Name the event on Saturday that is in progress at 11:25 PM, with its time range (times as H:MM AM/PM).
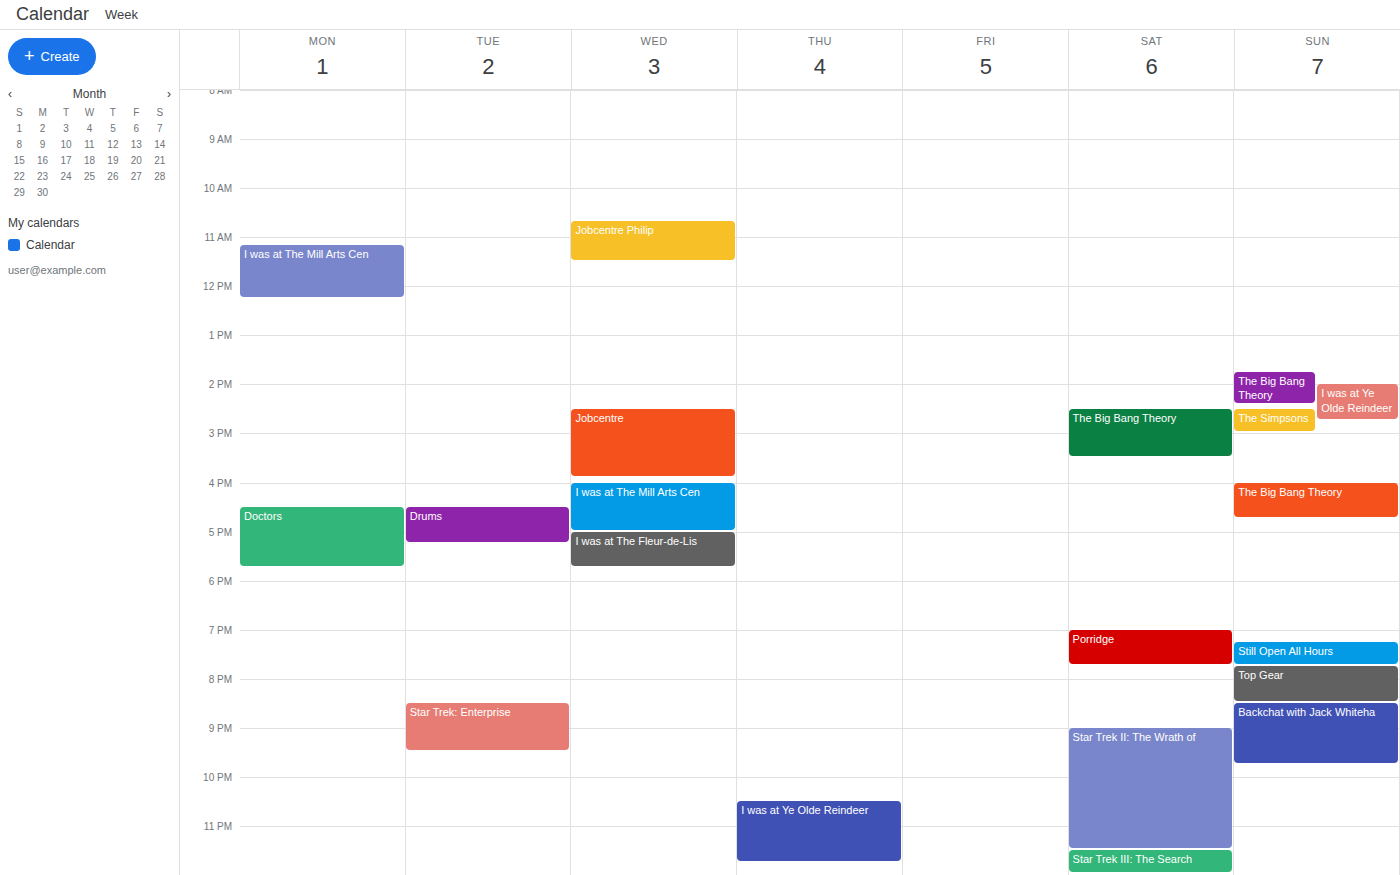
"Star Trek II: The Wrath of", 9:00 PM to 11:30 PM